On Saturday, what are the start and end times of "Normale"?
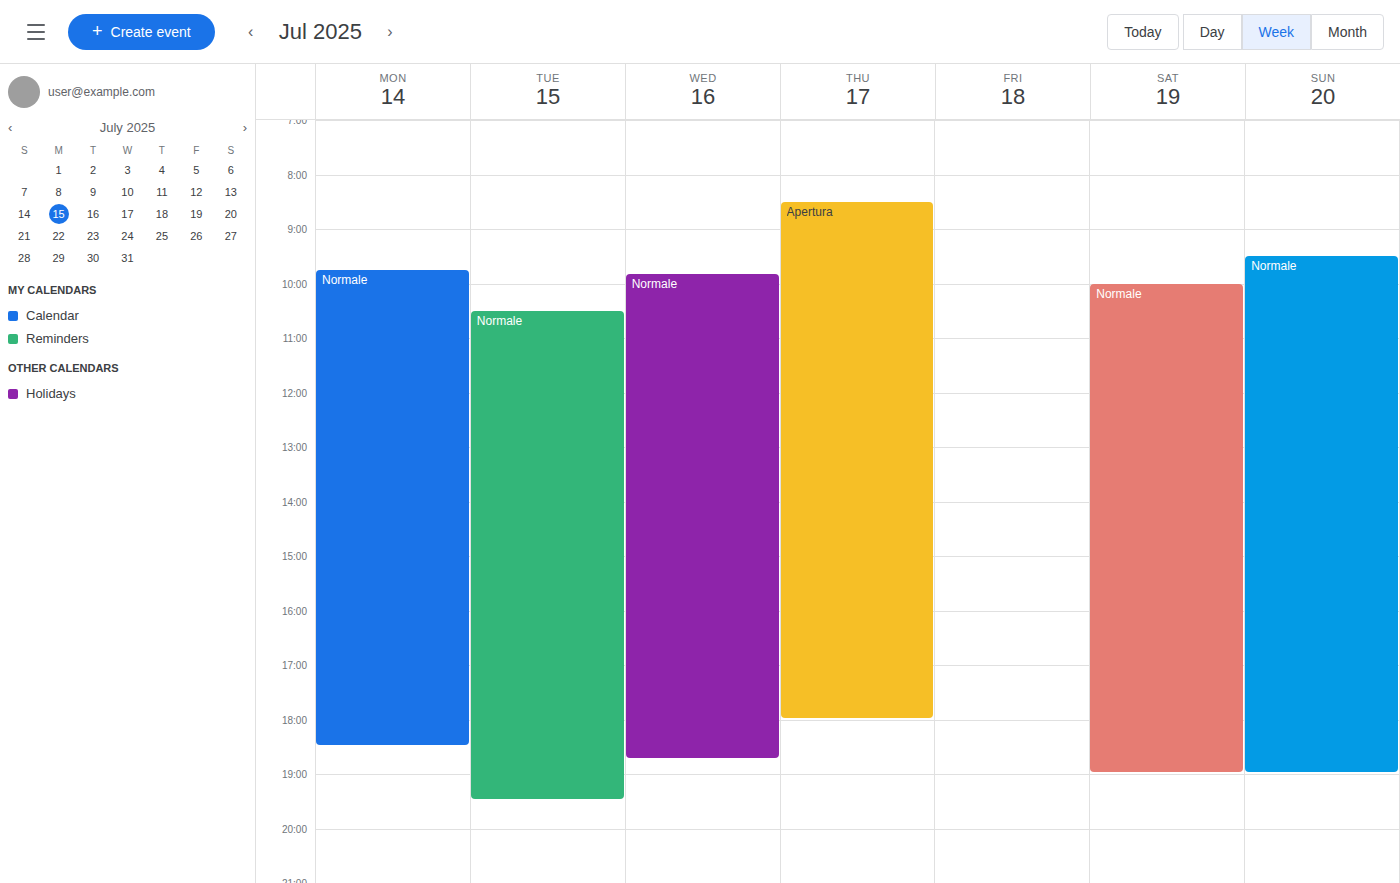
10:00 AM to 7:00 PM